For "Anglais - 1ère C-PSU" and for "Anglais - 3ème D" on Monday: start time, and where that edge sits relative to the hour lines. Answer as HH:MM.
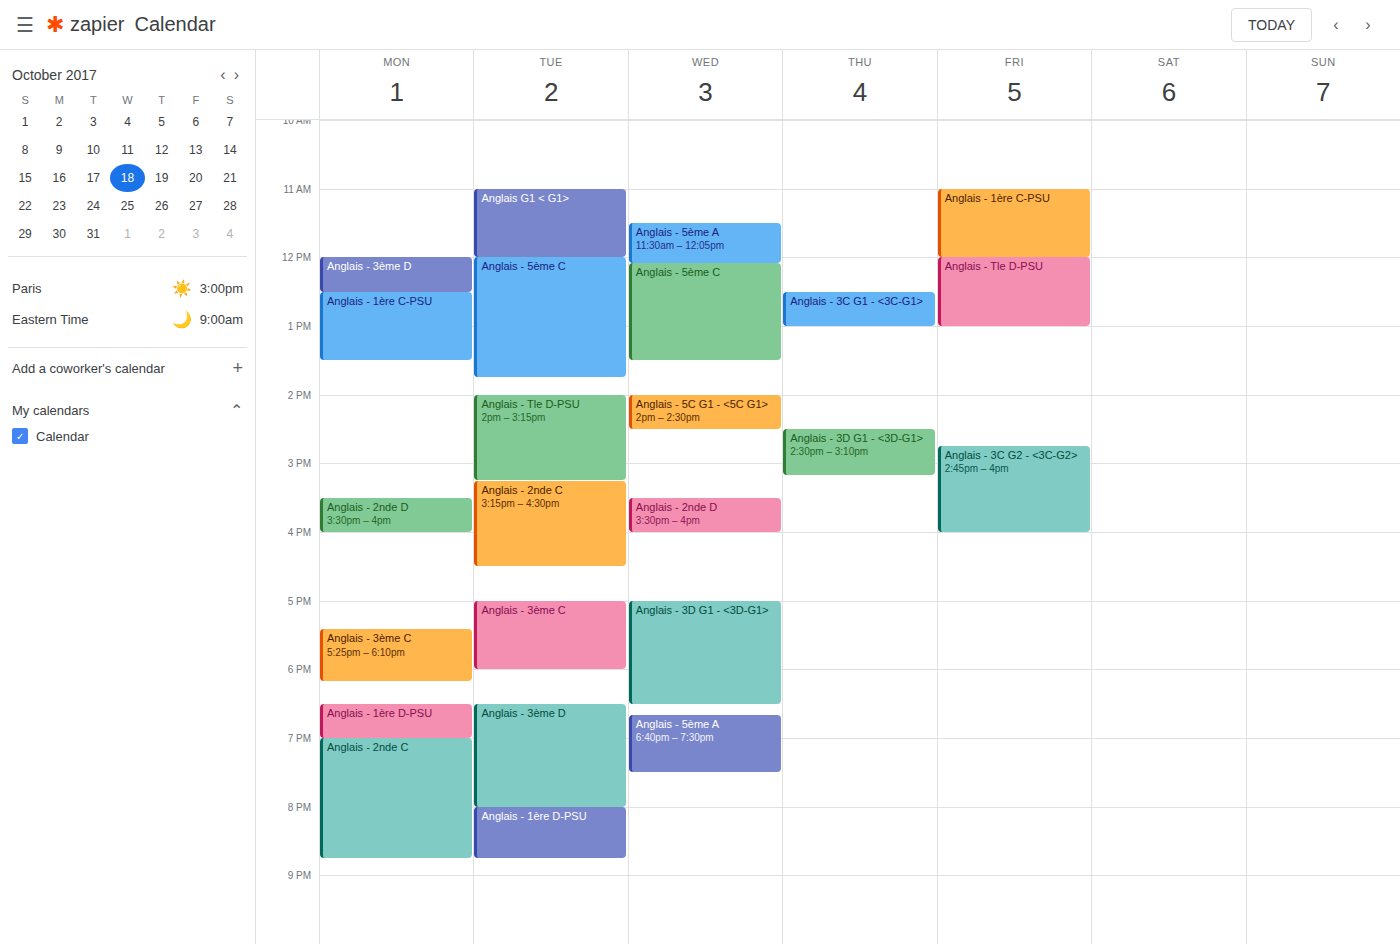
"Anglais - 1ère C-PSU": 12:30, halfway between the 12:00 and 13:00 lines. "Anglais - 3ème D": 12:00, exactly on the 12:00 line.